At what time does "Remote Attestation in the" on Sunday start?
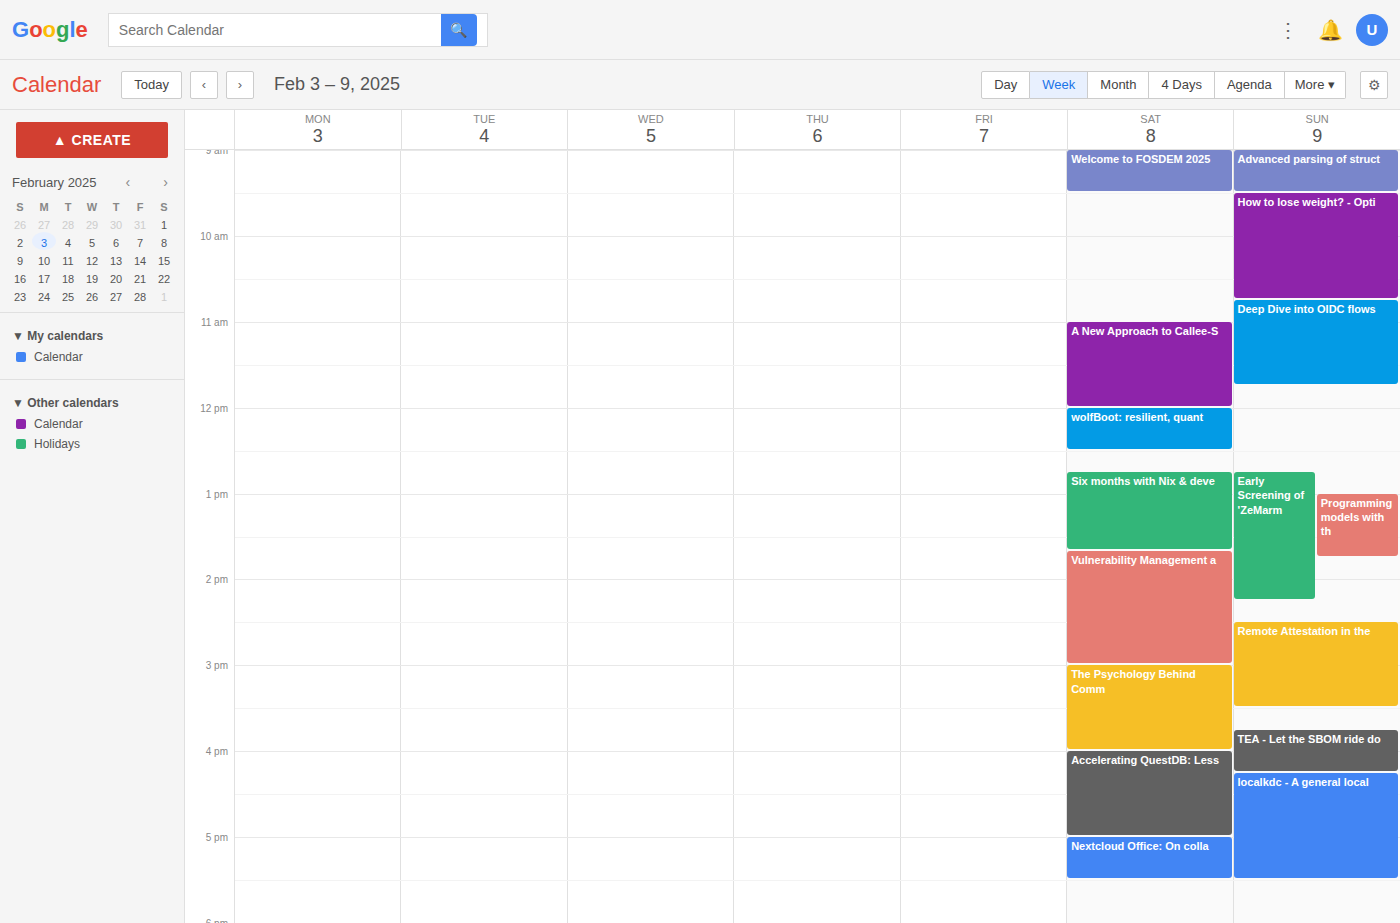
2:30 PM